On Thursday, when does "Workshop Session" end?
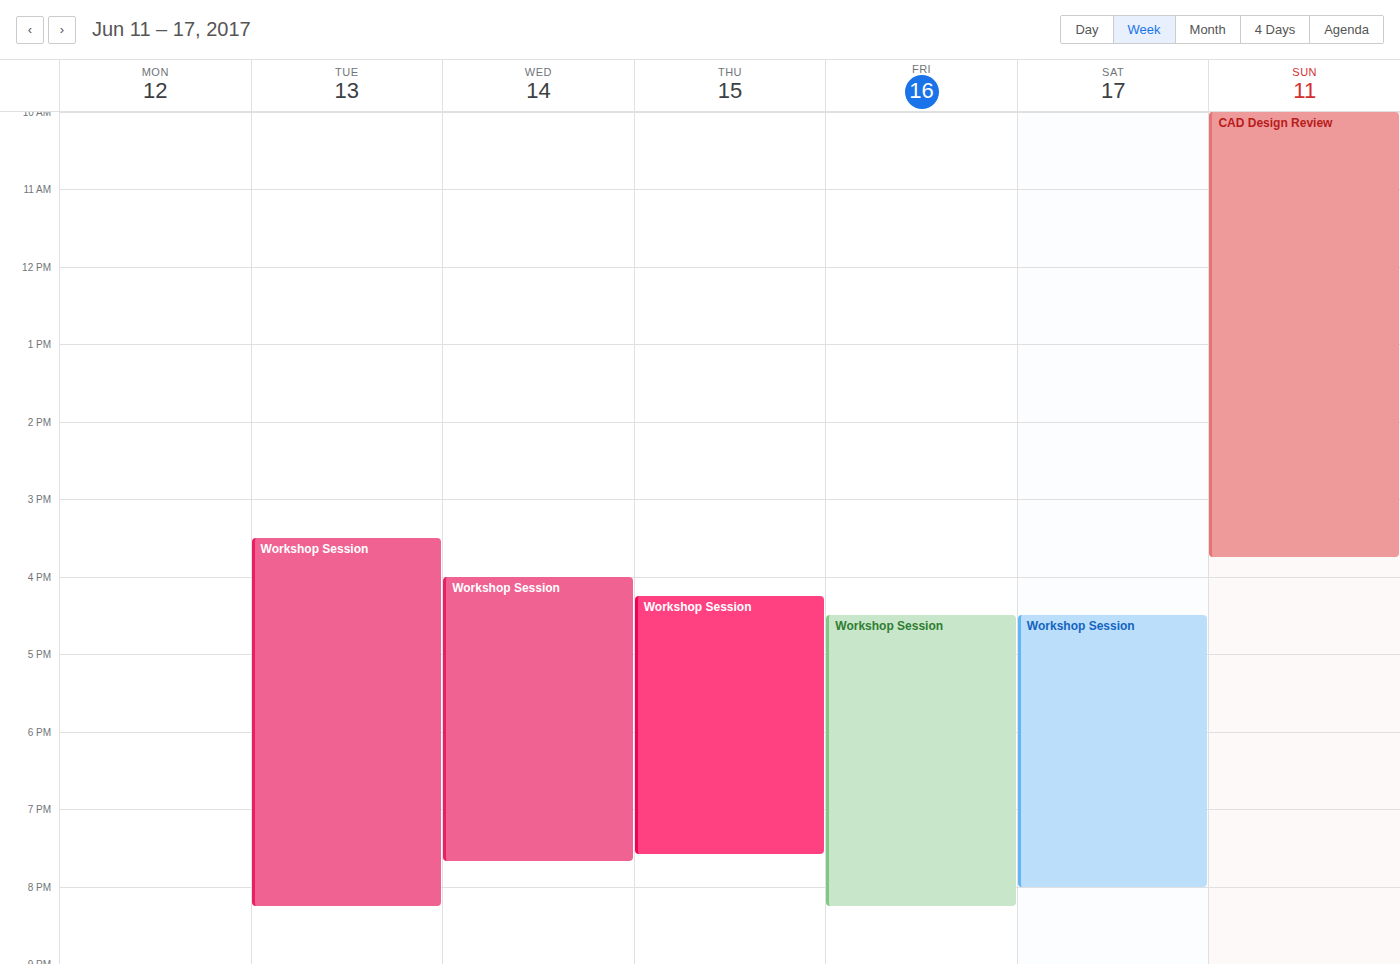
7:35 PM